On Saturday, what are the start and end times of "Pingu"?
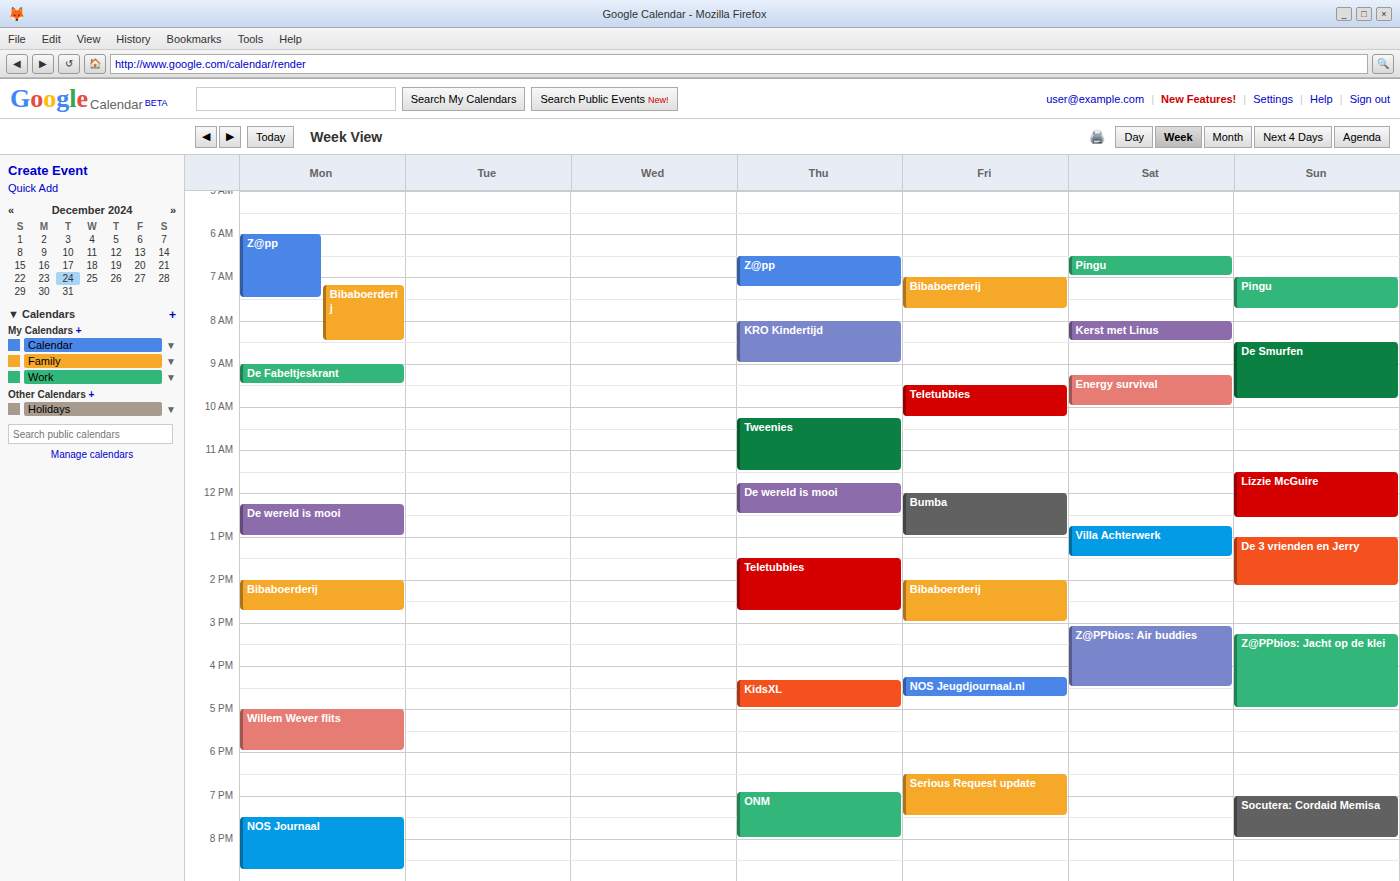
6:30 AM to 7:00 AM